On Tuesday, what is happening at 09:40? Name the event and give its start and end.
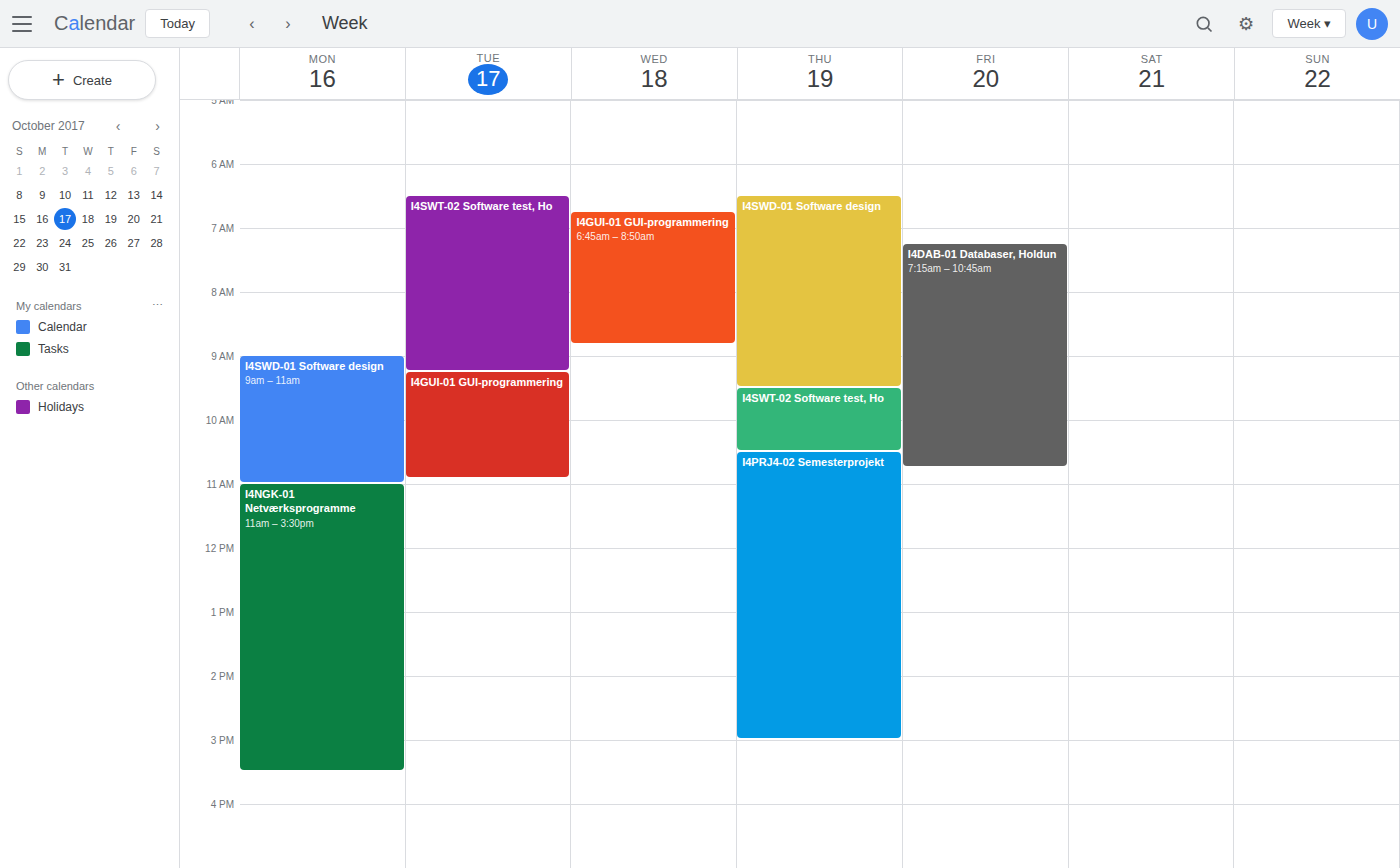
"I4GUI-01 GUI-programmering", 09:15 to 10:55